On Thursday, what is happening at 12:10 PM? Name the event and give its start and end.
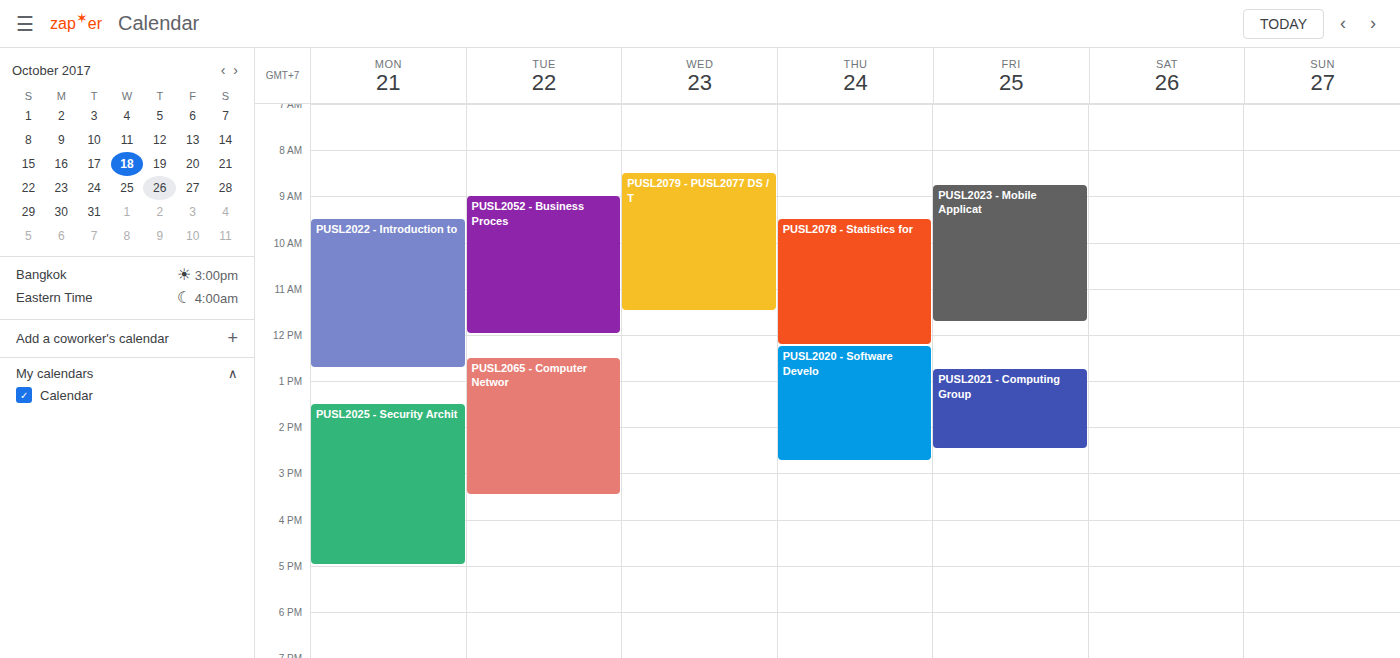
"PUSL2078 - Statistics for", 9:30 AM to 12:15 PM